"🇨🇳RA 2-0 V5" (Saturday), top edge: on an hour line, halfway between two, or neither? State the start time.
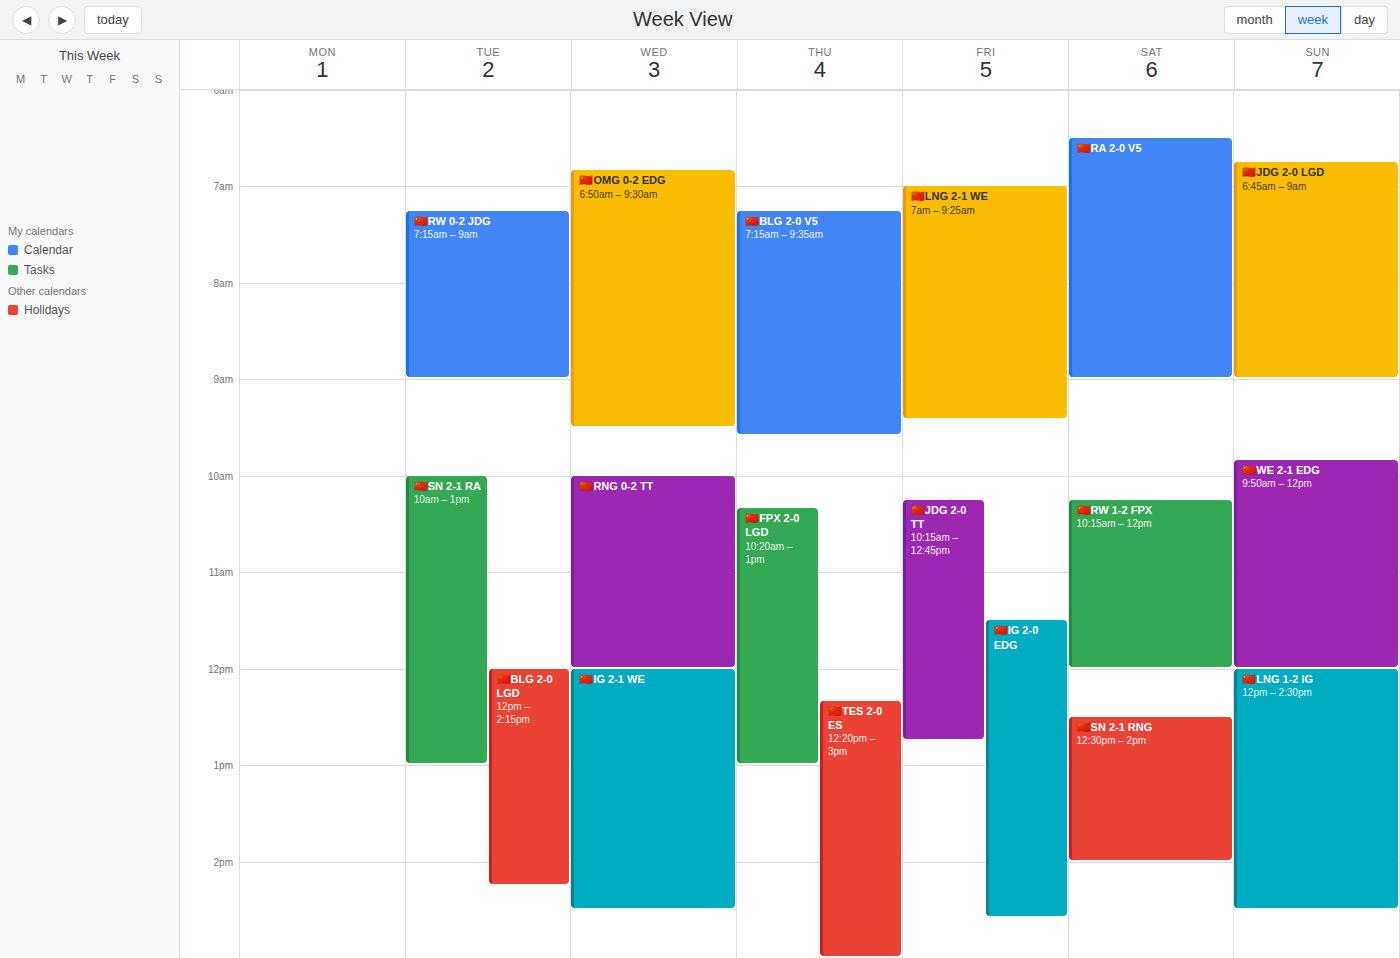
6:30 AM -- halfway between the 6 AM and 7 AM lines.